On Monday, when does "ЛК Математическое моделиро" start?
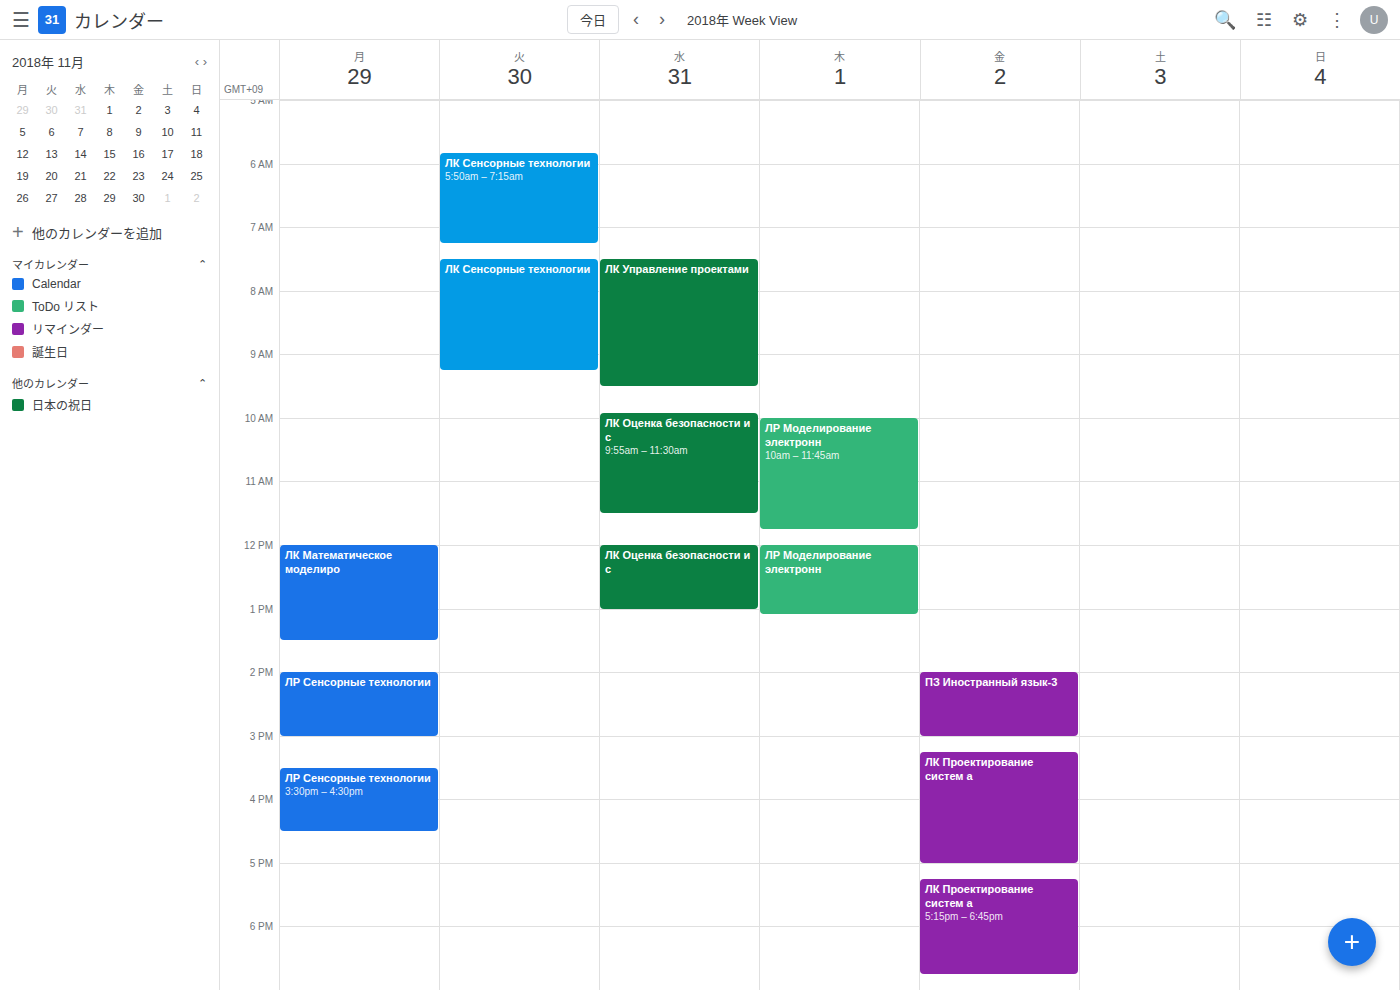
12:00 PM